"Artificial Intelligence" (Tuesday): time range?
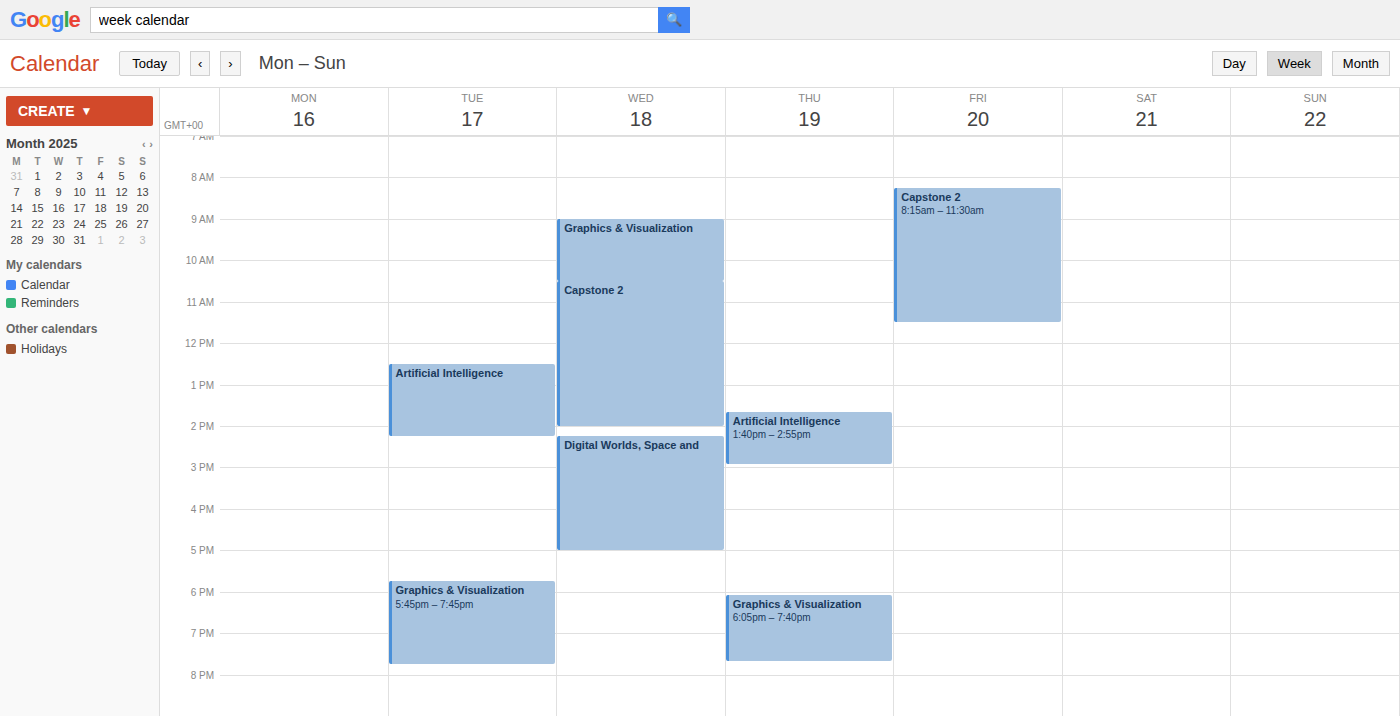
12:30 PM to 2:15 PM